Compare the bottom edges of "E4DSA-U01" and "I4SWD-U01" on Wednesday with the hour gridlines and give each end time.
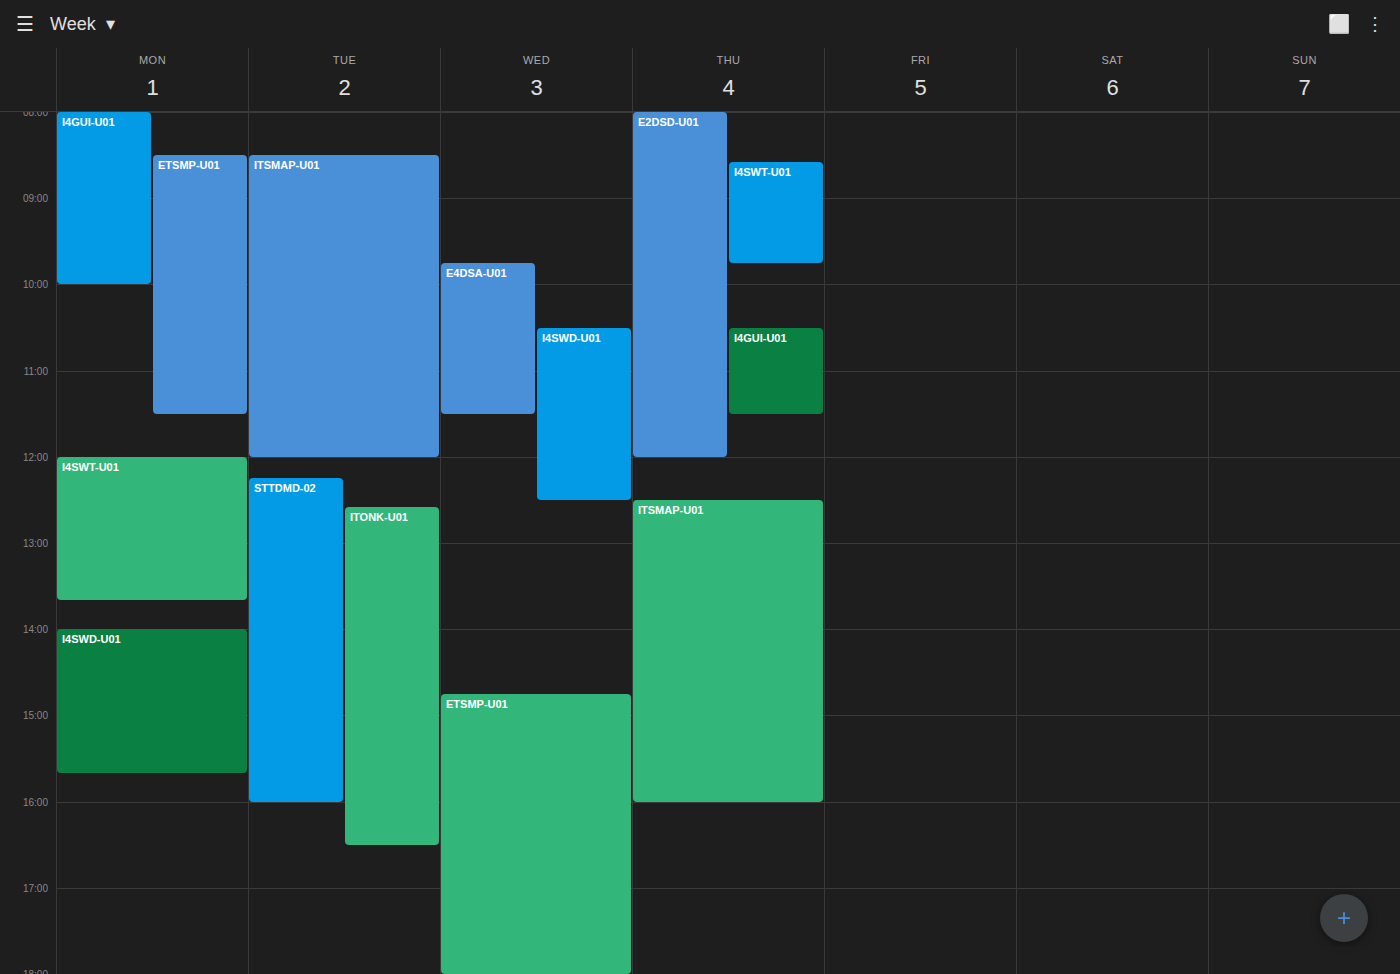
"E4DSA-U01": 11:30 AM, halfway between the 11 AM and 12 PM lines. "I4SWD-U01": 12:30 PM, halfway between the 12 PM and 1 PM lines.